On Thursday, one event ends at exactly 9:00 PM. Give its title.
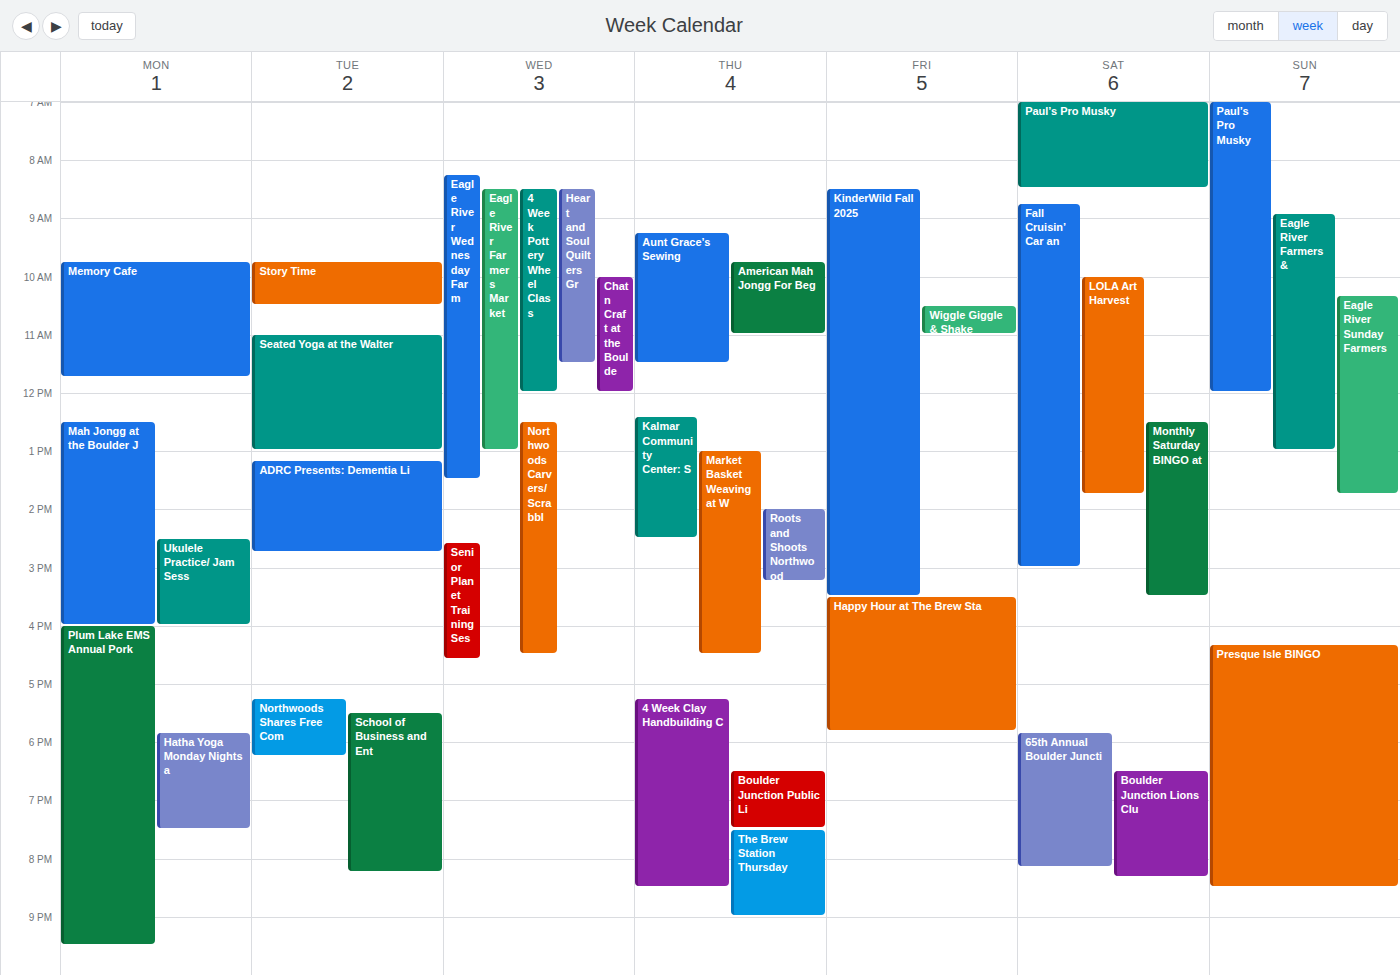
"The Brew Station Thursday"